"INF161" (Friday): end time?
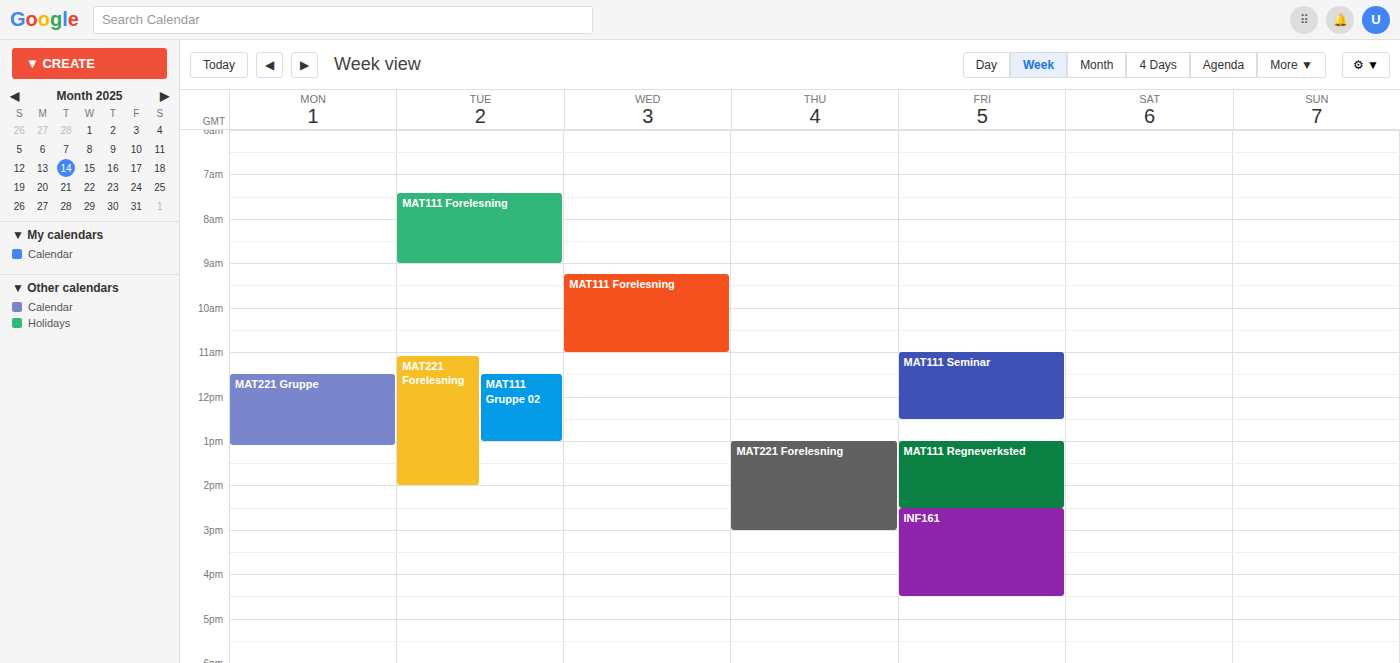
4:30 PM